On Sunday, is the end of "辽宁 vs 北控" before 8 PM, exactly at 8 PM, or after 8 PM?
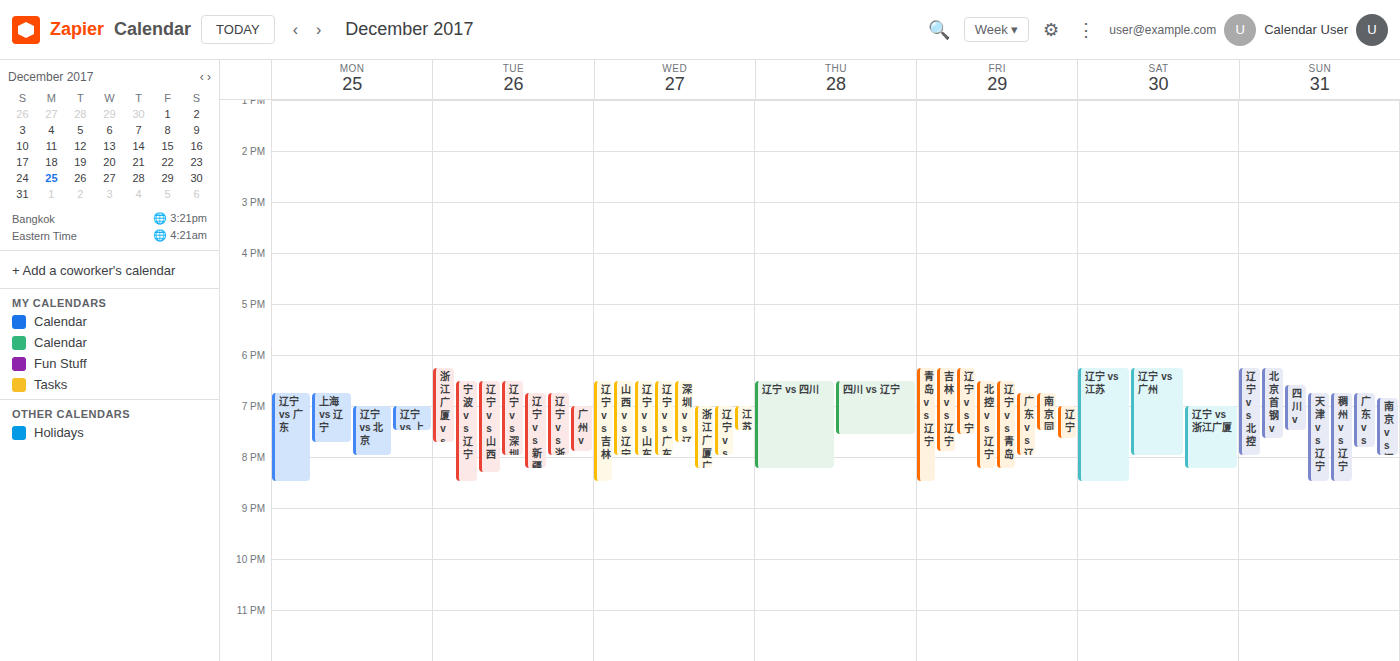
8:00 PM -- exactly at 8 PM, on the 8 PM line.